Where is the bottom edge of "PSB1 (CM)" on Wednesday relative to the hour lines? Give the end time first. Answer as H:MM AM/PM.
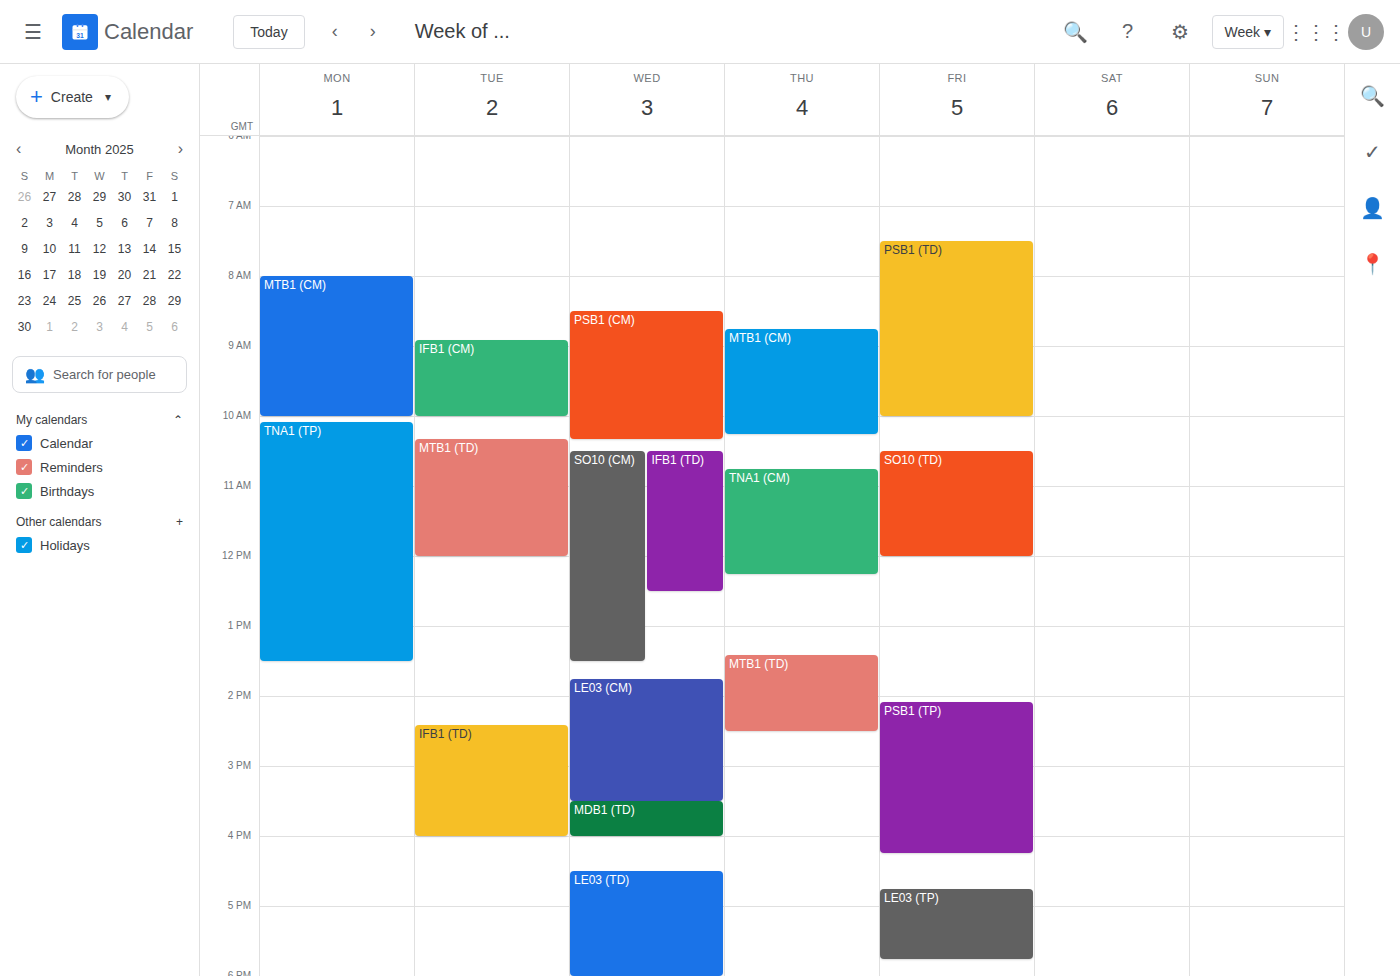
10:20 AM -- neither: 20 minutes below the 10 AM line and 40 minutes above the 11 AM line.